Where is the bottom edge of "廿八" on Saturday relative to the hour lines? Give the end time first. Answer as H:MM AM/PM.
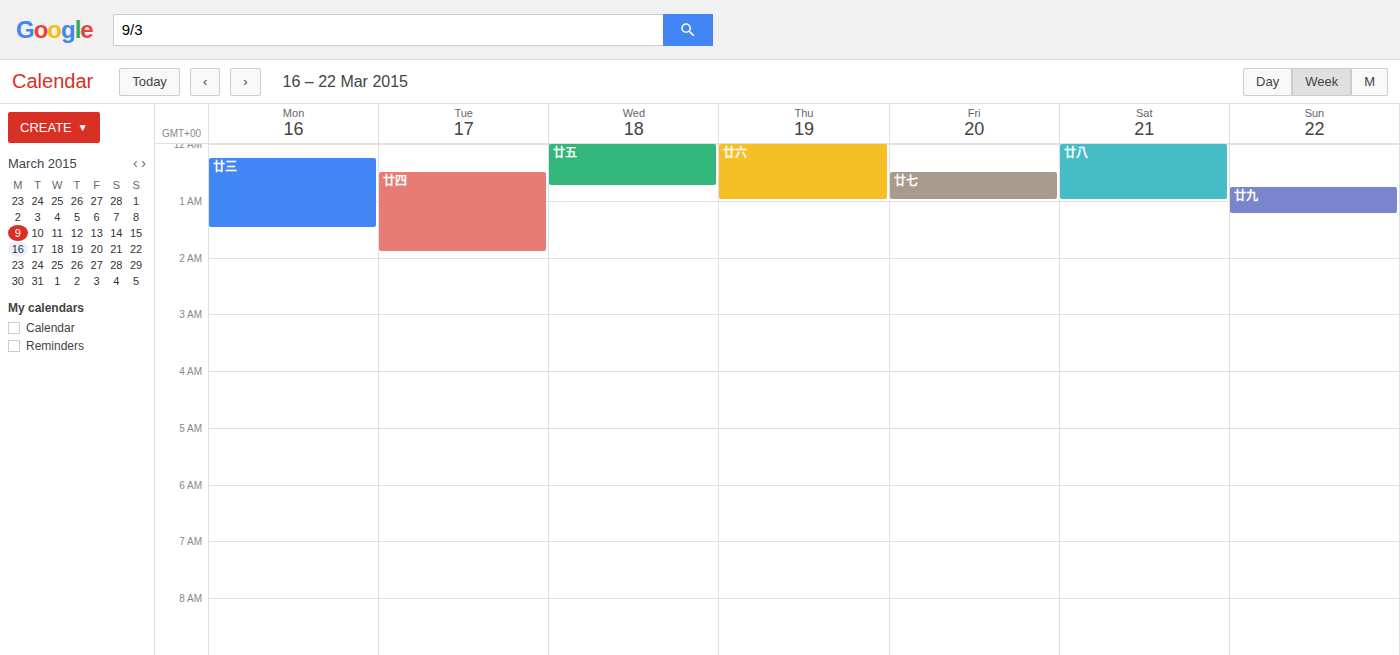
1:00 AM -- exactly on the 1 AM line.